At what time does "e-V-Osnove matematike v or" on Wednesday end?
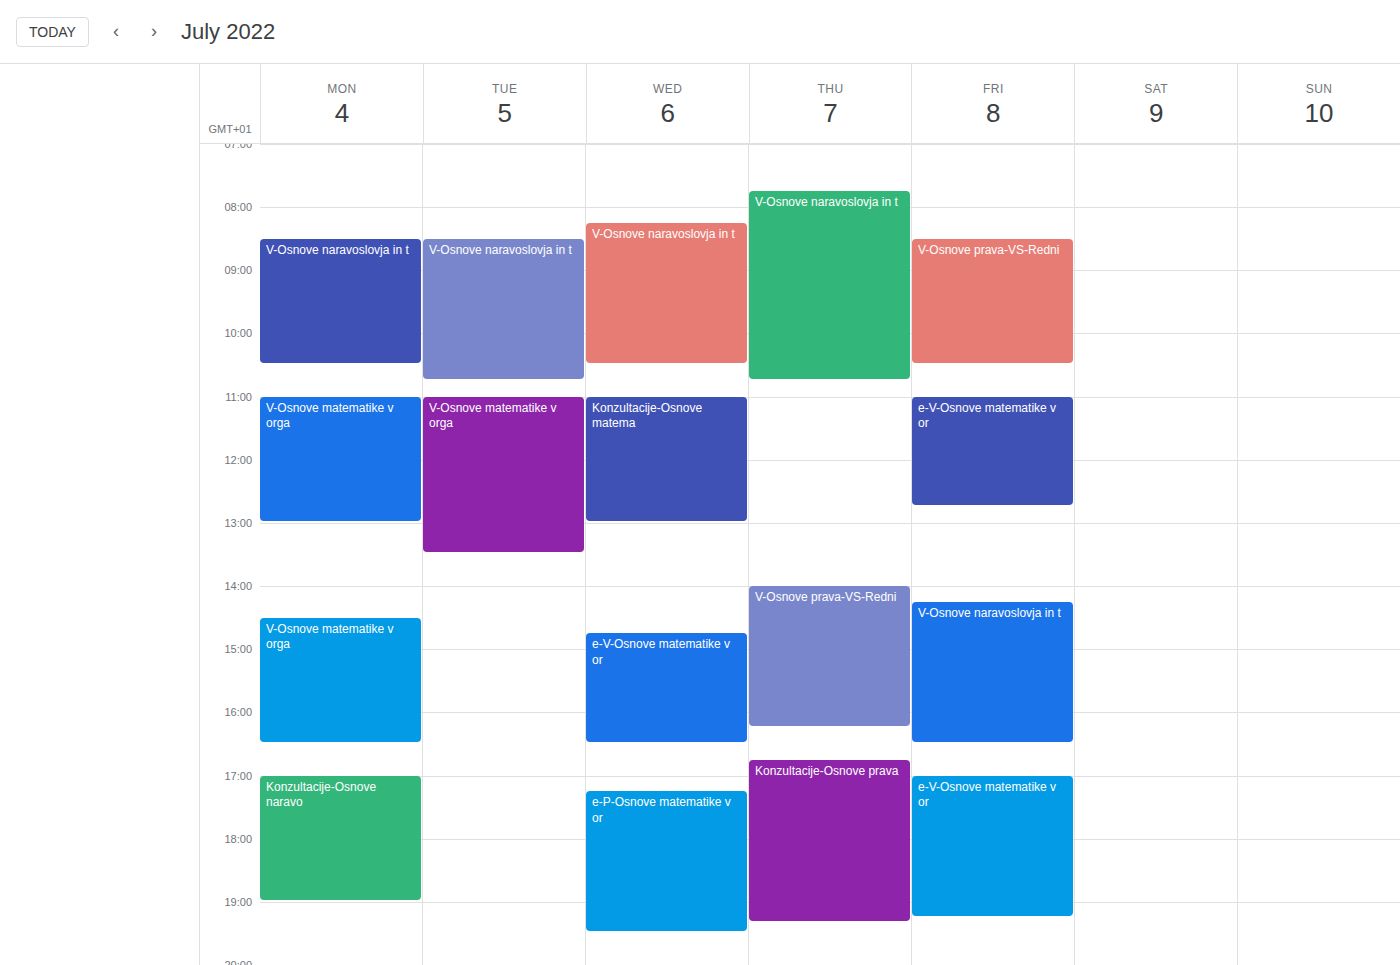
4:30 PM